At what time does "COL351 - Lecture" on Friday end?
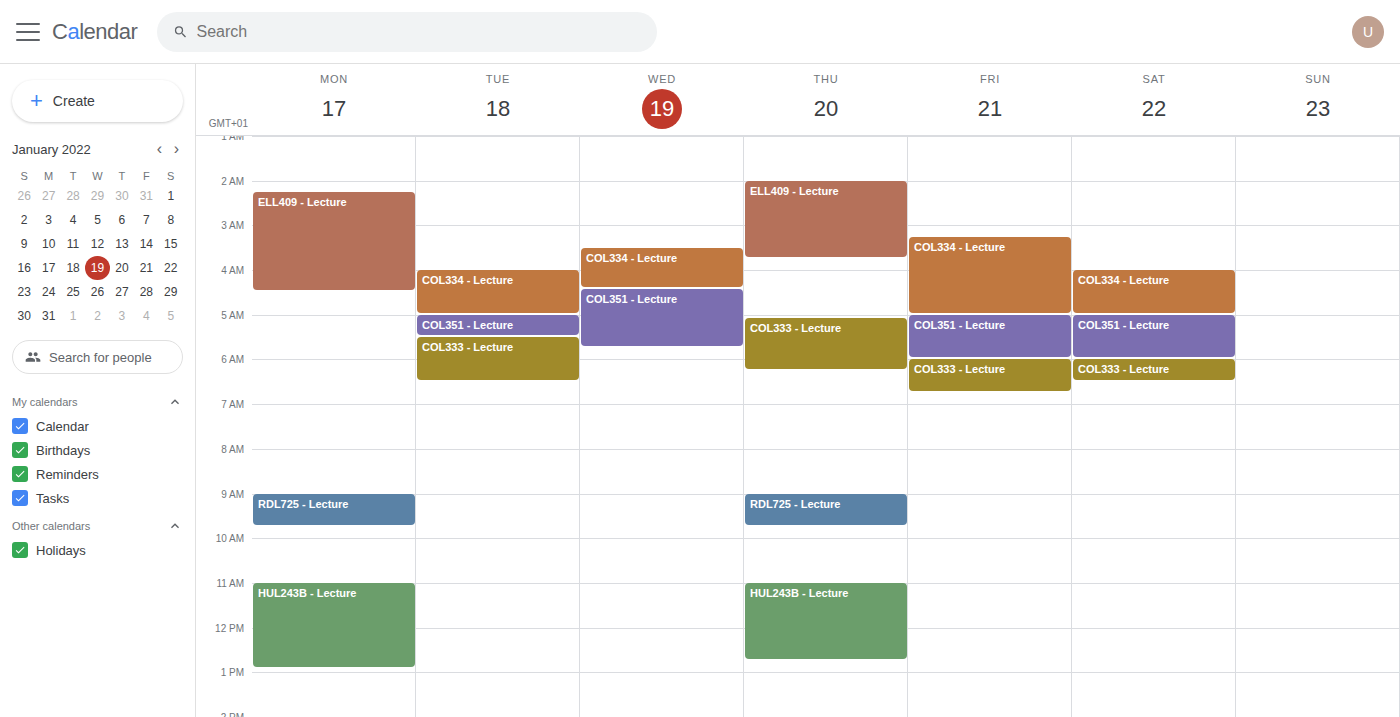
06:00